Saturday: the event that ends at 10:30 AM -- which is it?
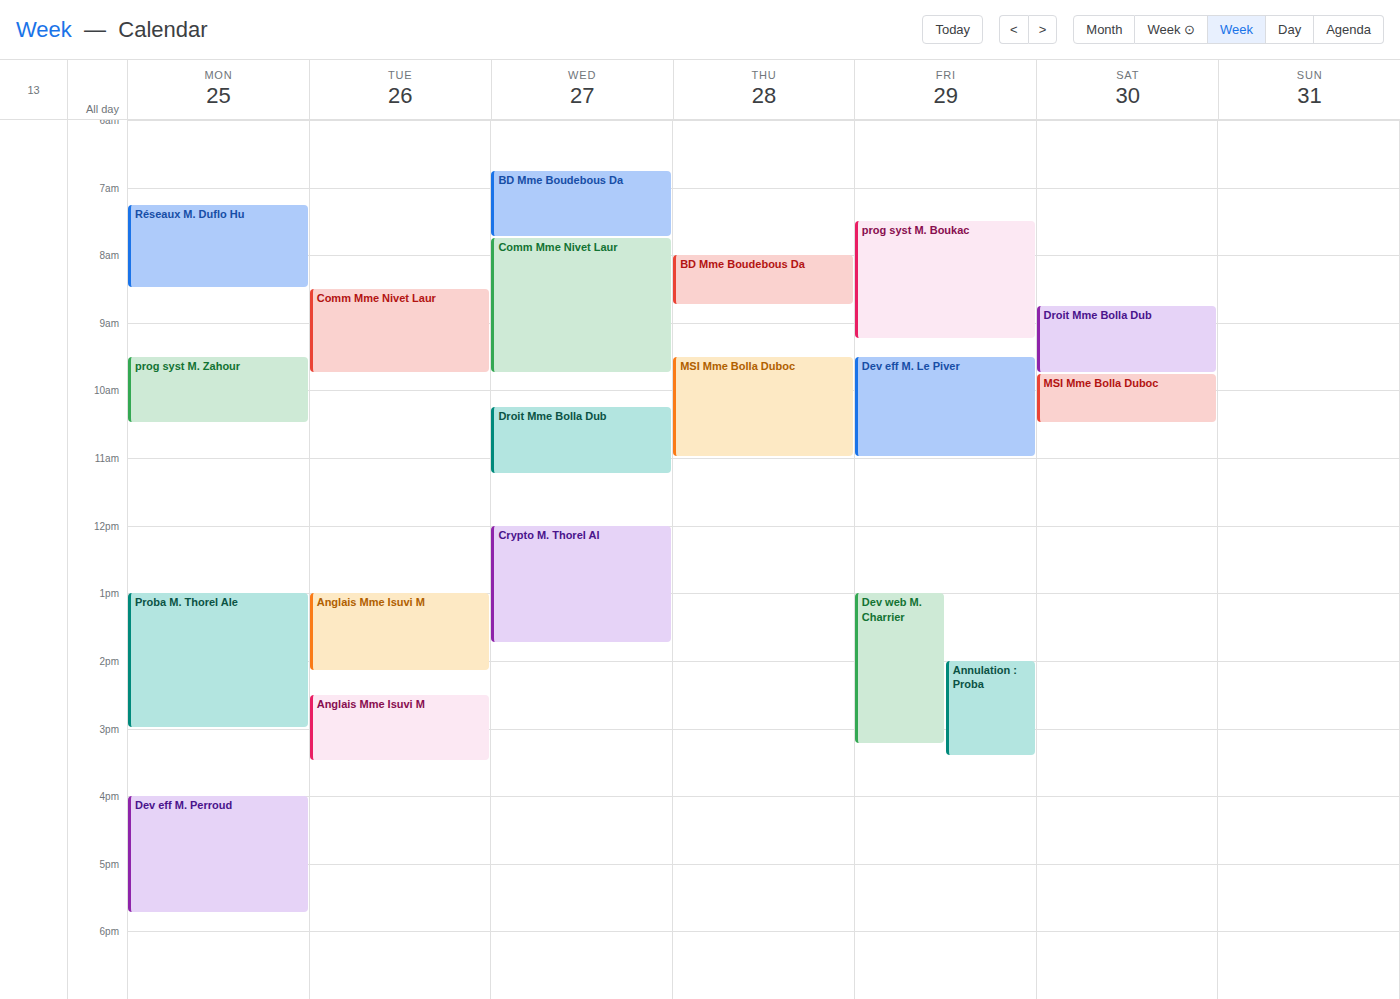
"MSI Mme Bolla Duboc"